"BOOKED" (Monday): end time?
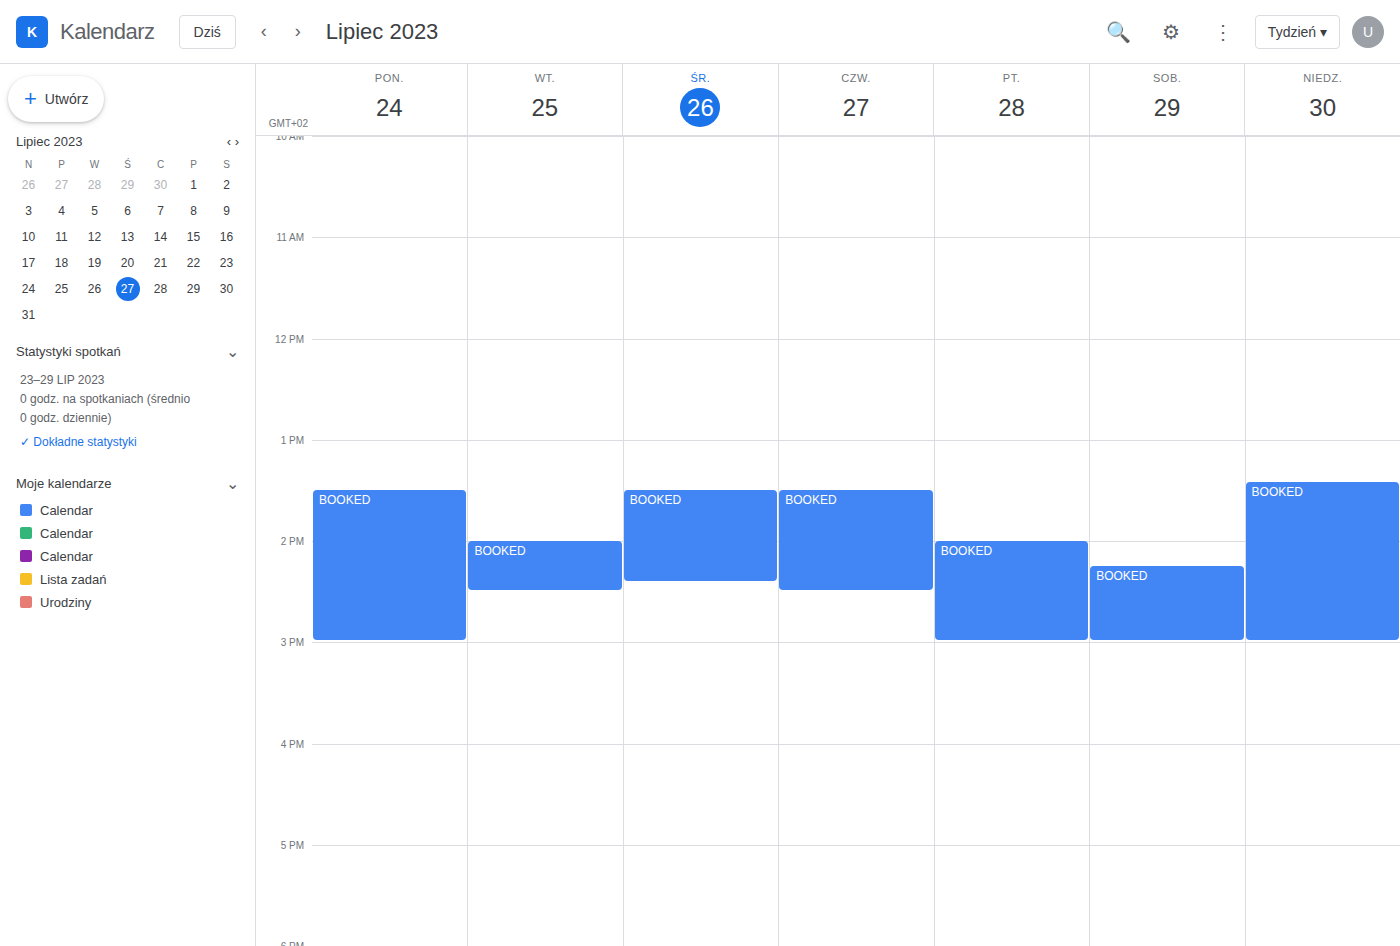
3:00 PM